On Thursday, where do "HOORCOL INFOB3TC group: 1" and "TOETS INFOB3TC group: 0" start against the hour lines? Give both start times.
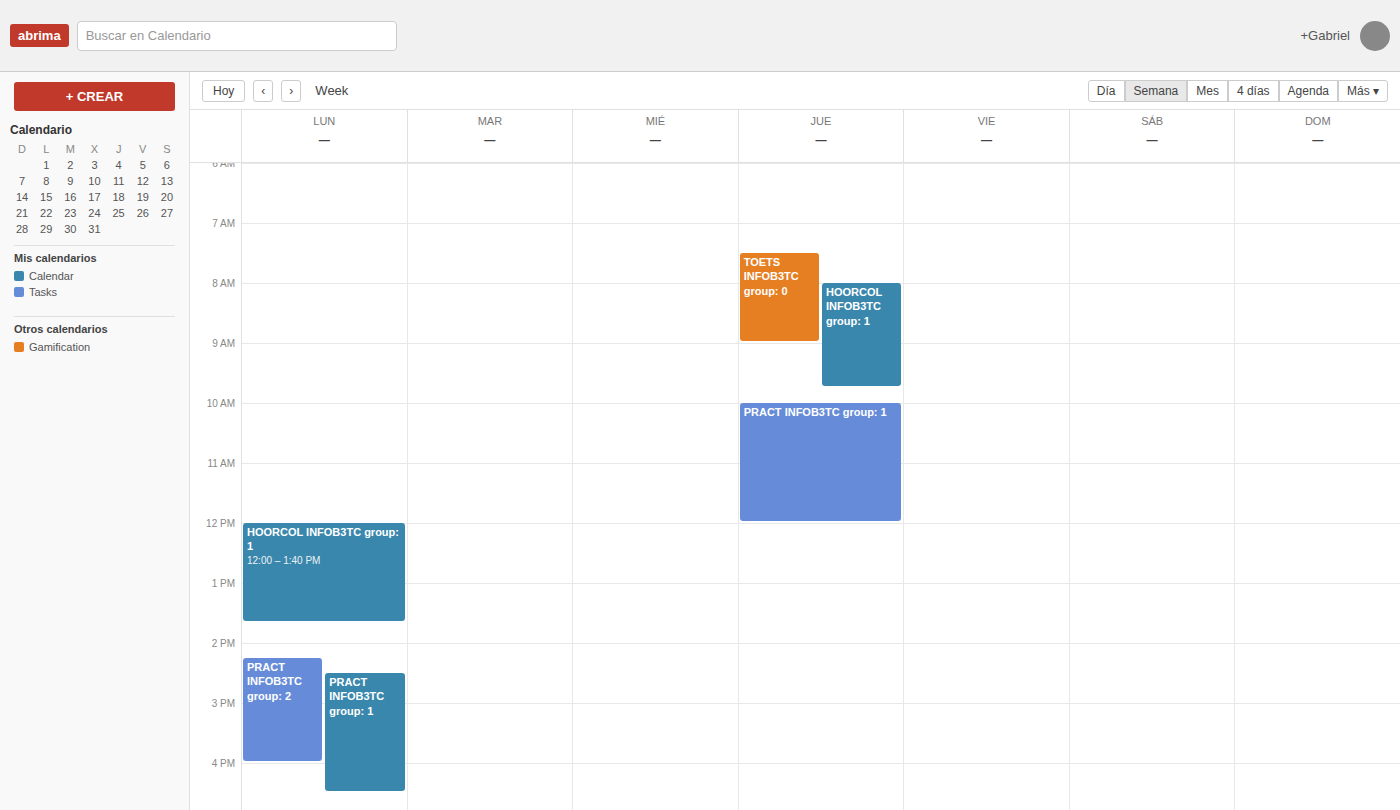
"HOORCOL INFOB3TC group: 1": 8:00 AM, exactly on the 8 AM line. "TOETS INFOB3TC group: 0": 7:30 AM, halfway between the 7 AM and 8 AM lines.